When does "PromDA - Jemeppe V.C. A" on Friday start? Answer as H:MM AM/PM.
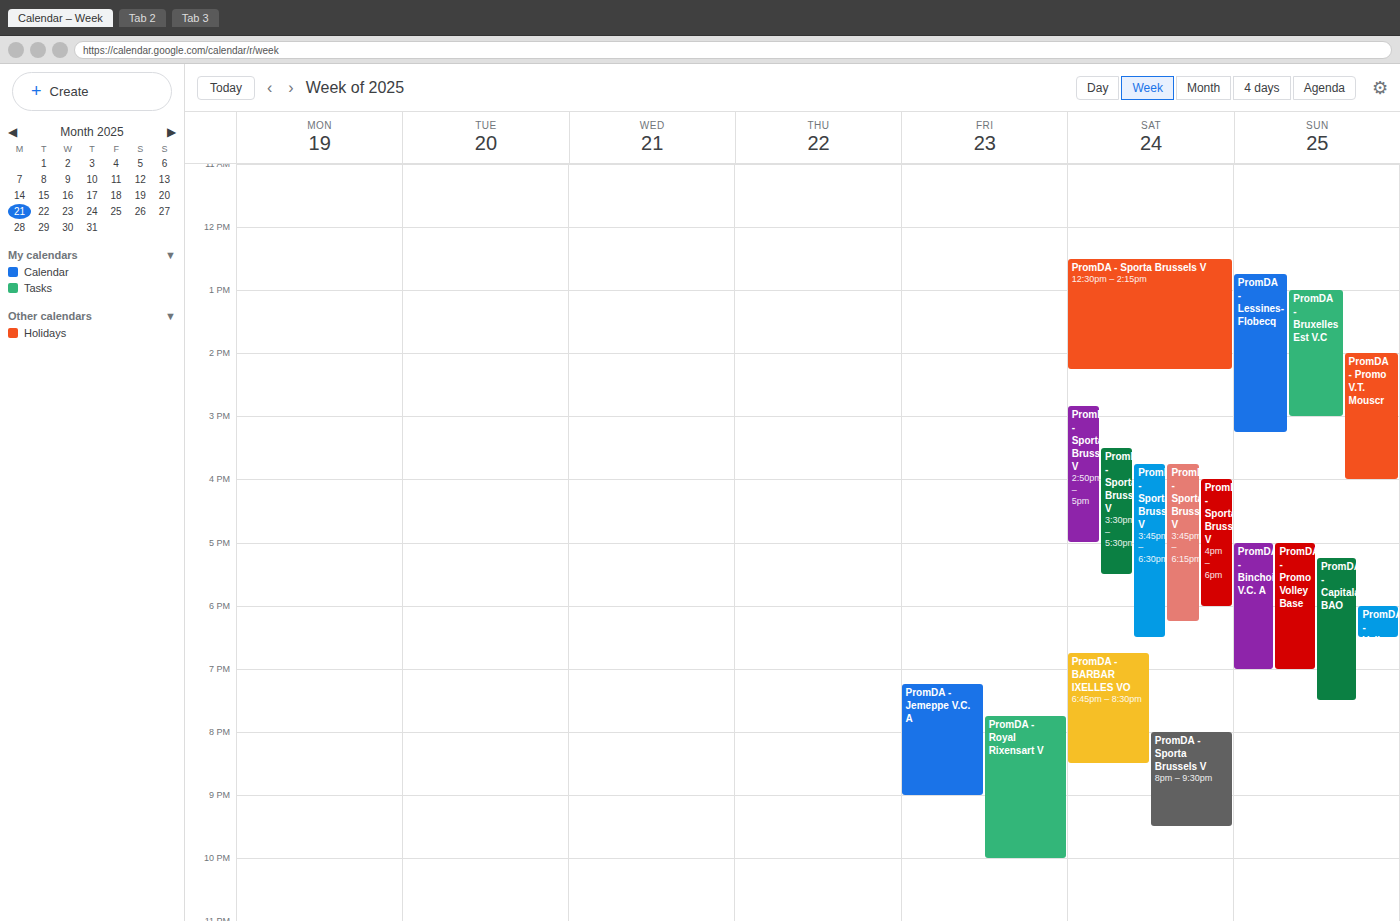
7:15 PM